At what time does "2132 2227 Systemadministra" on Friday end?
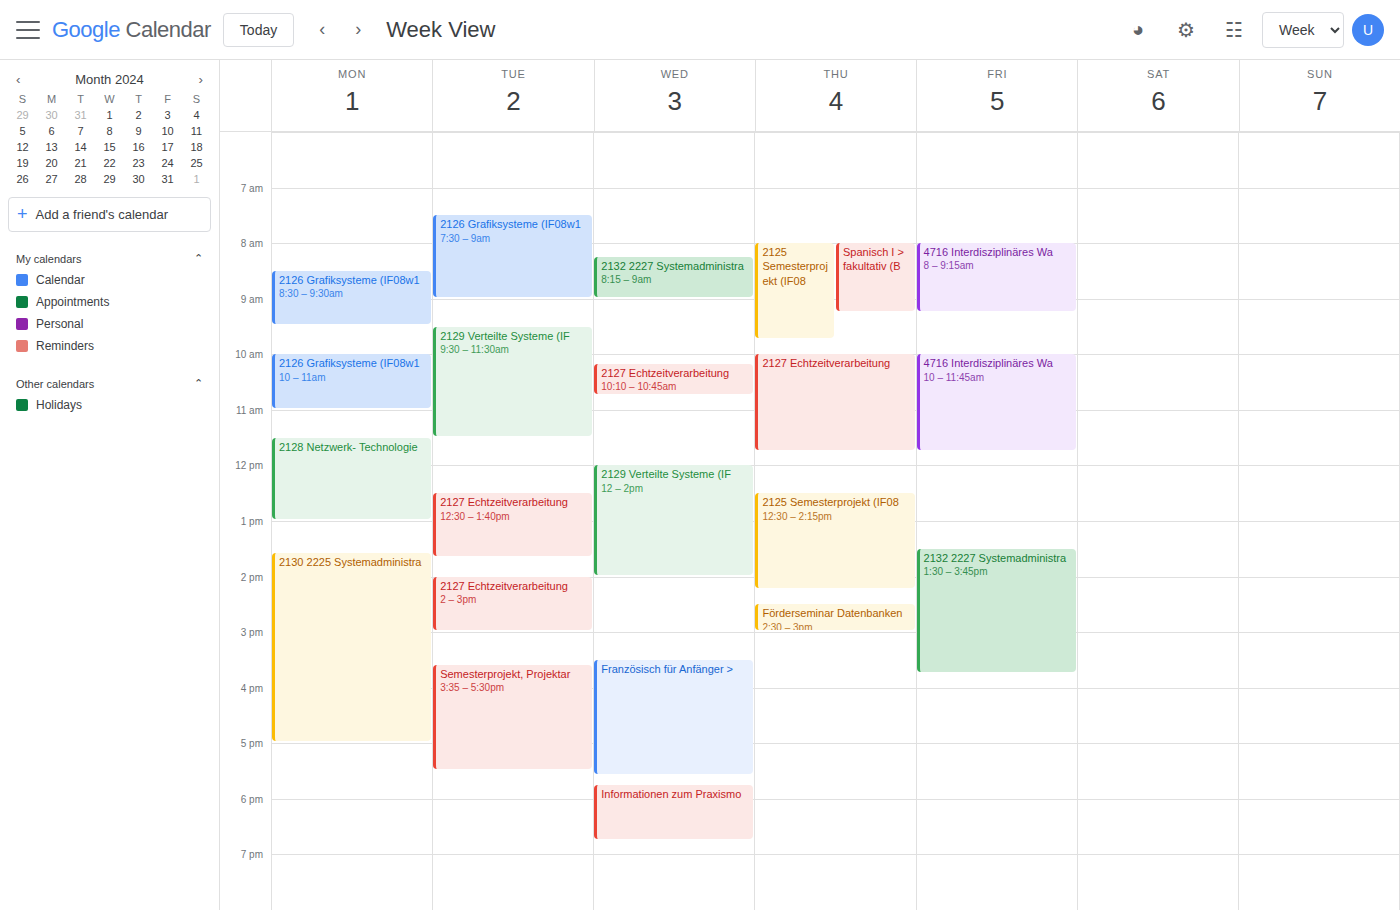
3:45 PM